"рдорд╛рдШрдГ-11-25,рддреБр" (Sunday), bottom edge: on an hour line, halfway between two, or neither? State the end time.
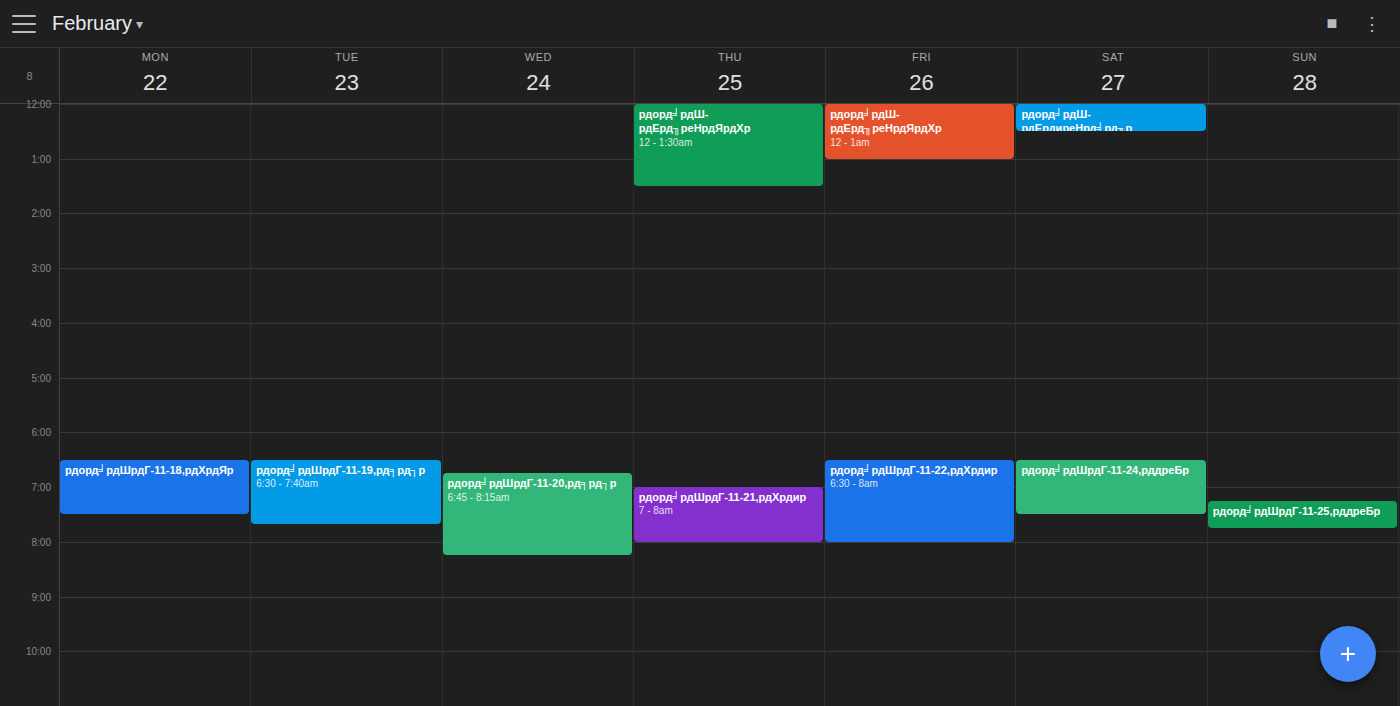
7:45 AM -- neither: three quarters of the way from the 7 AM line to the 8 AM line.